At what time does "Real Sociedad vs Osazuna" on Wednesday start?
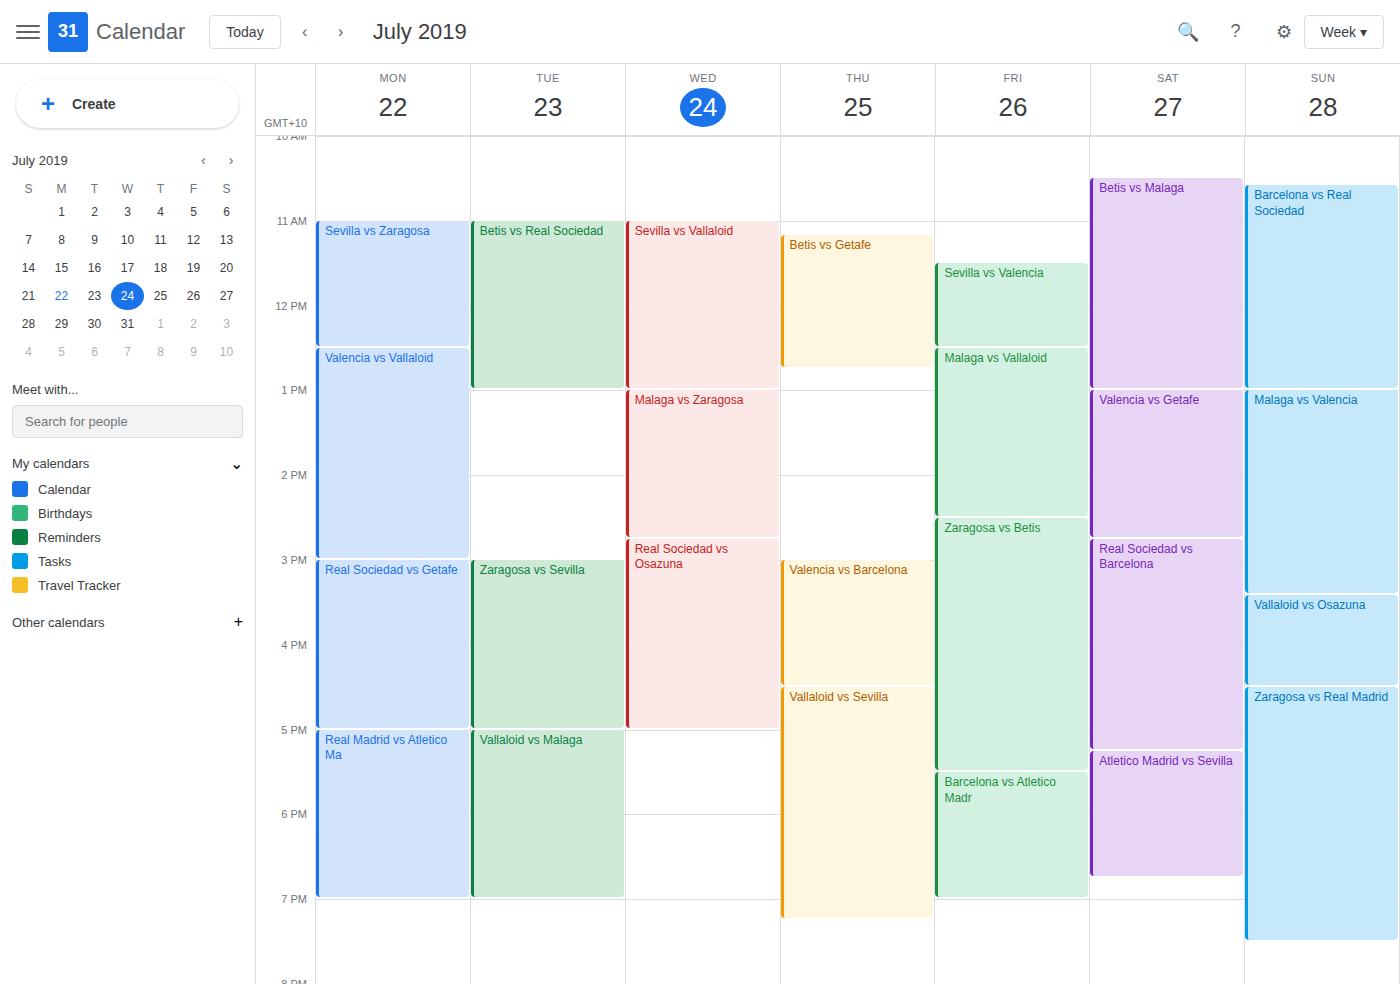
14:45